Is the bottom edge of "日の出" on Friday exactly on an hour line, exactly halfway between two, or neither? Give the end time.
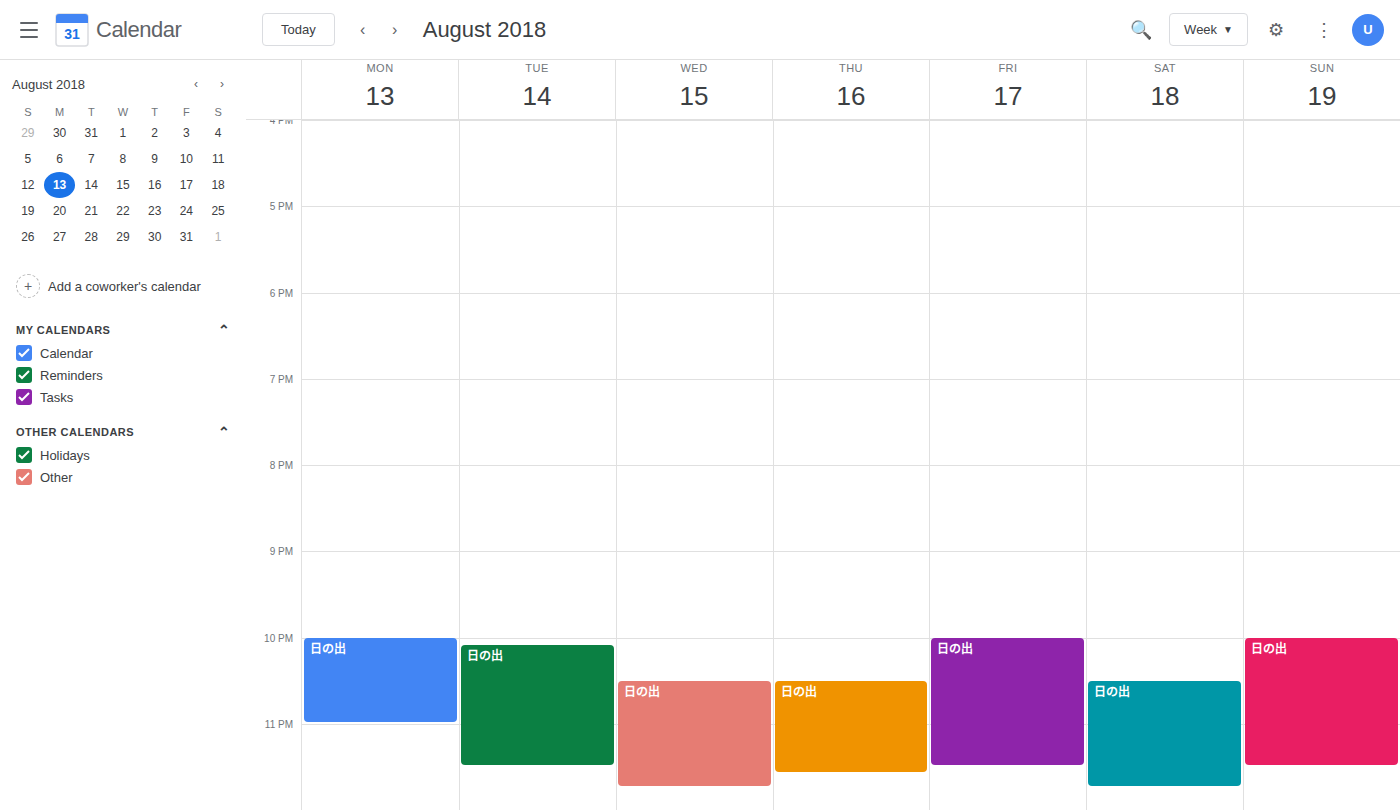
11:30 PM -- halfway between the 11 PM and 12 AM lines.